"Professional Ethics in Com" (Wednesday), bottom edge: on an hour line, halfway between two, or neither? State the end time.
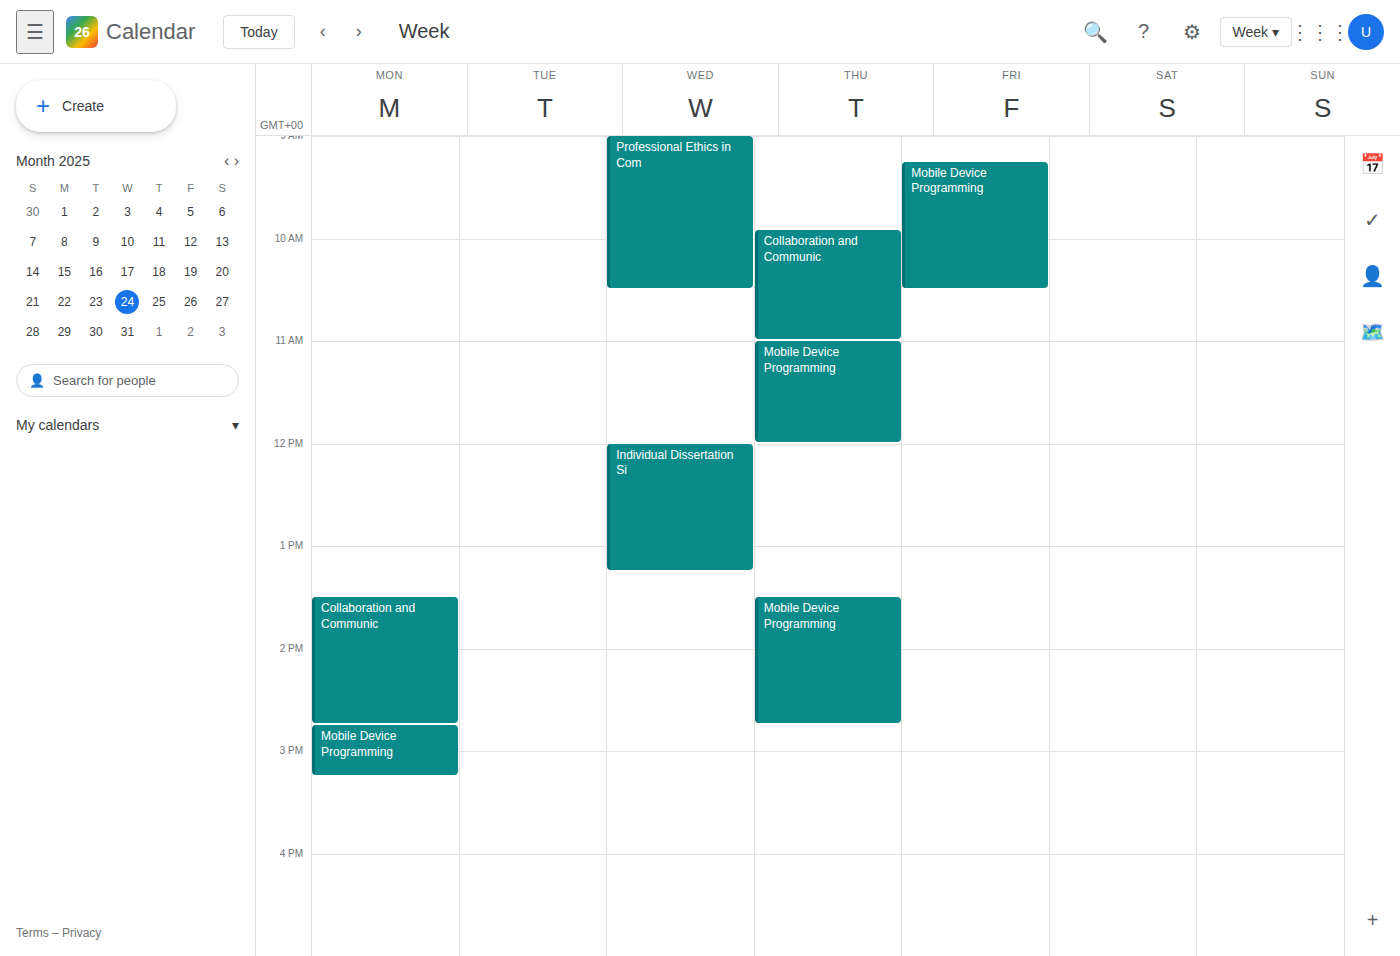
10:30 AM -- halfway between the 10 AM and 11 AM lines.